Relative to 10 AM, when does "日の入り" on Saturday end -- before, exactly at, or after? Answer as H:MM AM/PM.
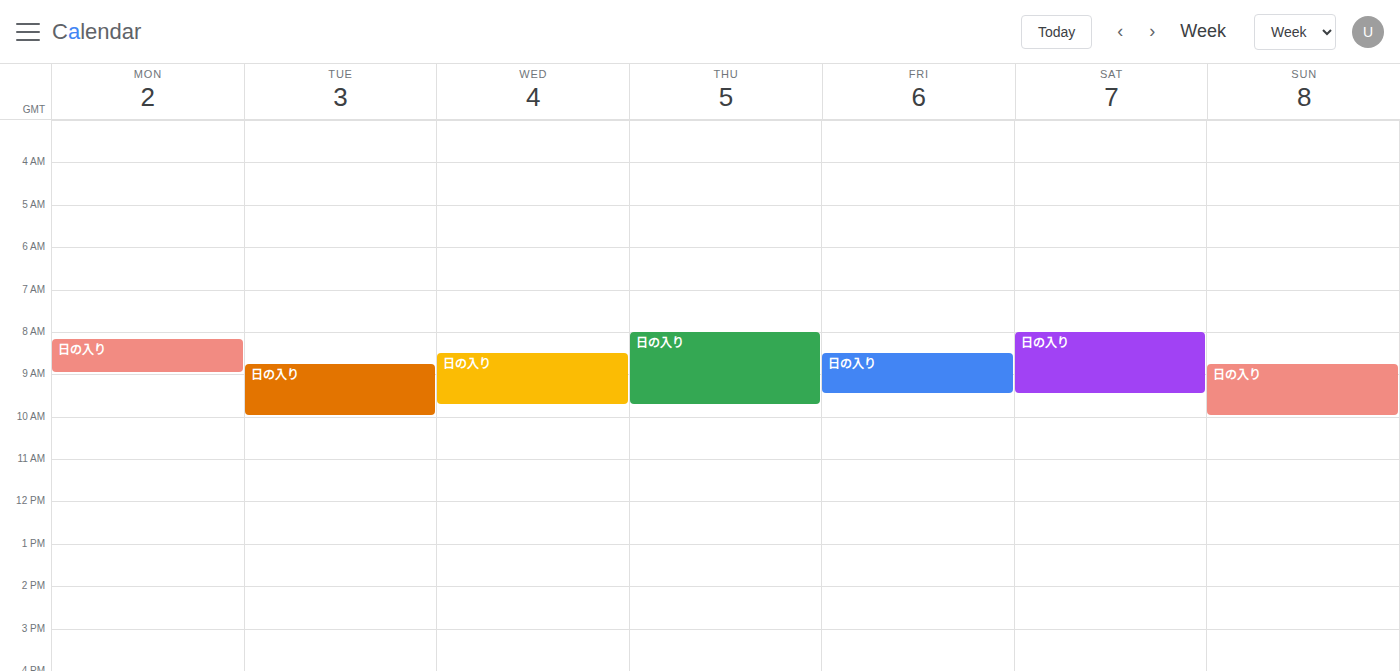
9:30 AM -- before 10 AM, 30 minutes above the 10 AM line.